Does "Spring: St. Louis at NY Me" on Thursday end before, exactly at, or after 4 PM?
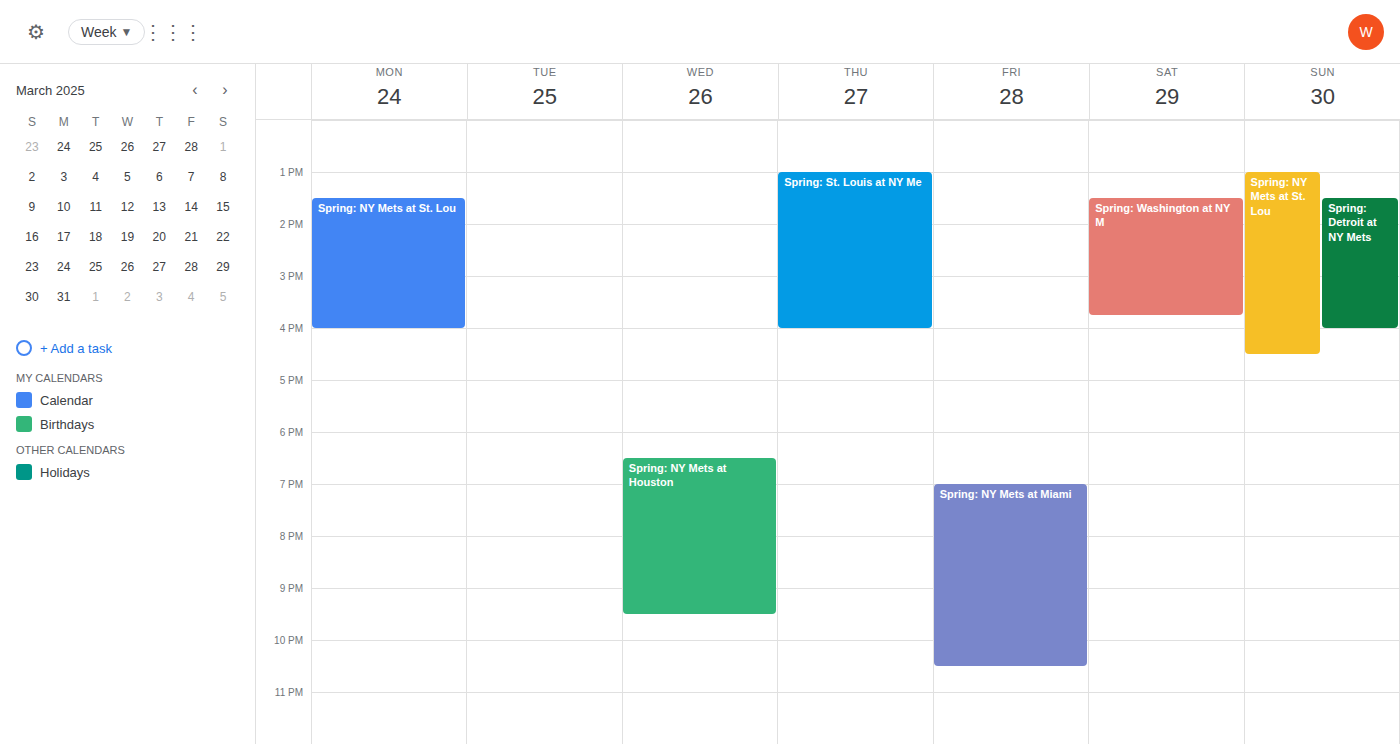
4:00 PM -- exactly at 4 PM, on the 4 PM line.